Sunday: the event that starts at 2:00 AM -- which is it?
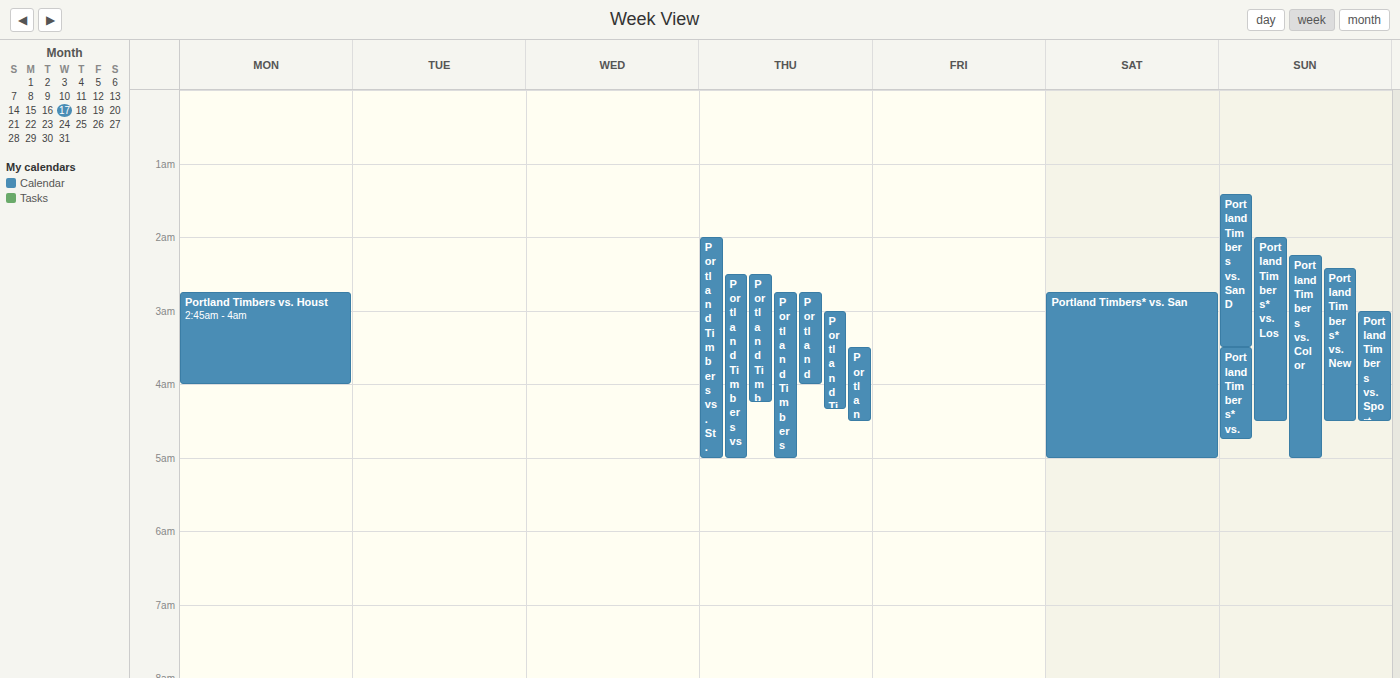
"Portland Timbers* vs. Los"